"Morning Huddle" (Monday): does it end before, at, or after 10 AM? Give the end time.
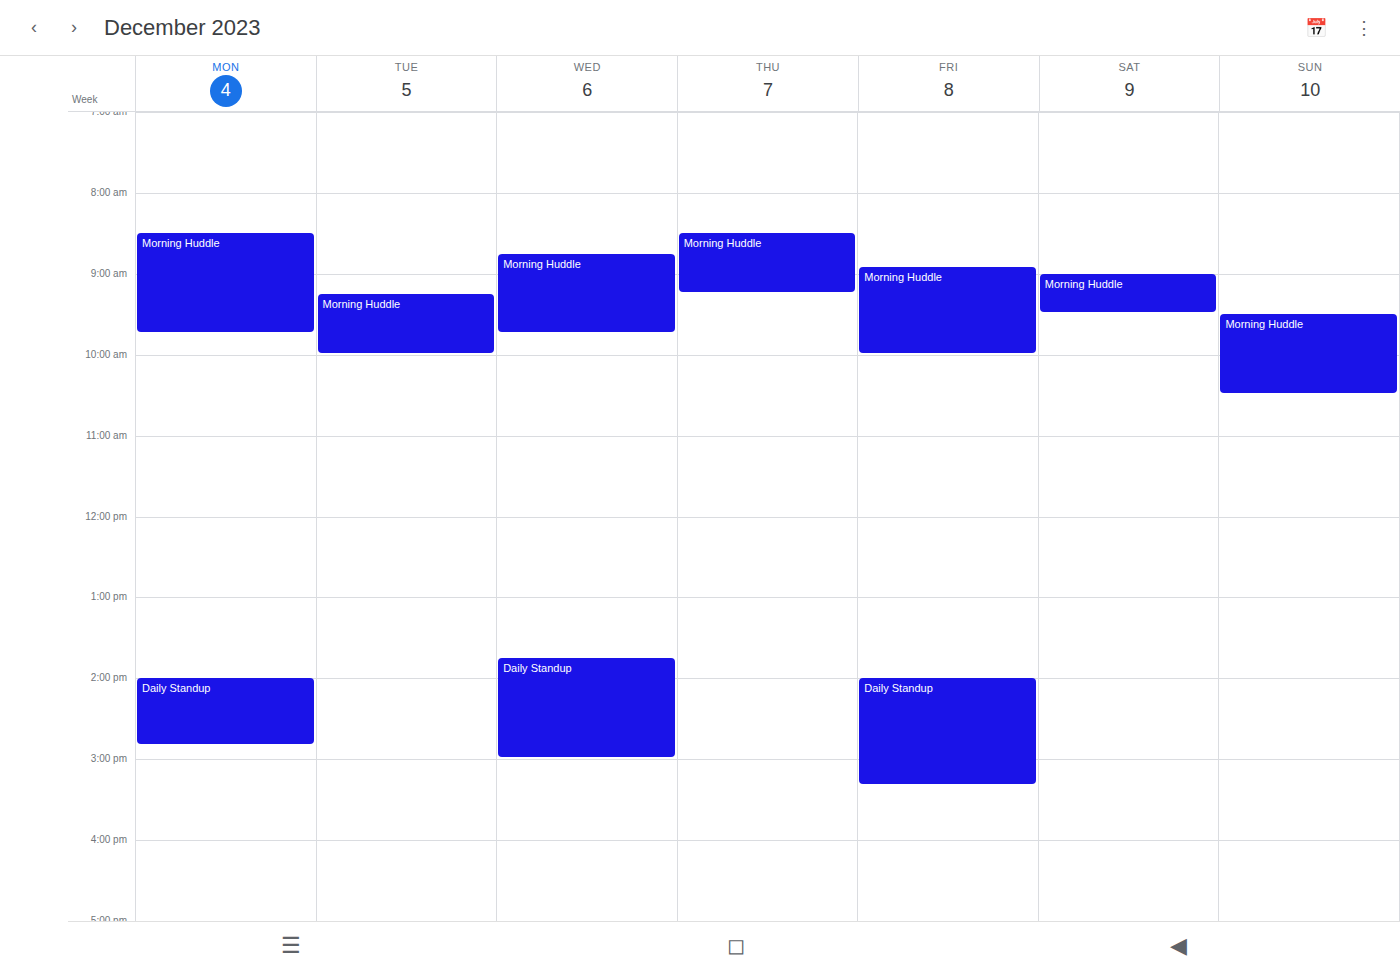
9:45 AM -- before 10 AM, 15 minutes above the 10 AM line.